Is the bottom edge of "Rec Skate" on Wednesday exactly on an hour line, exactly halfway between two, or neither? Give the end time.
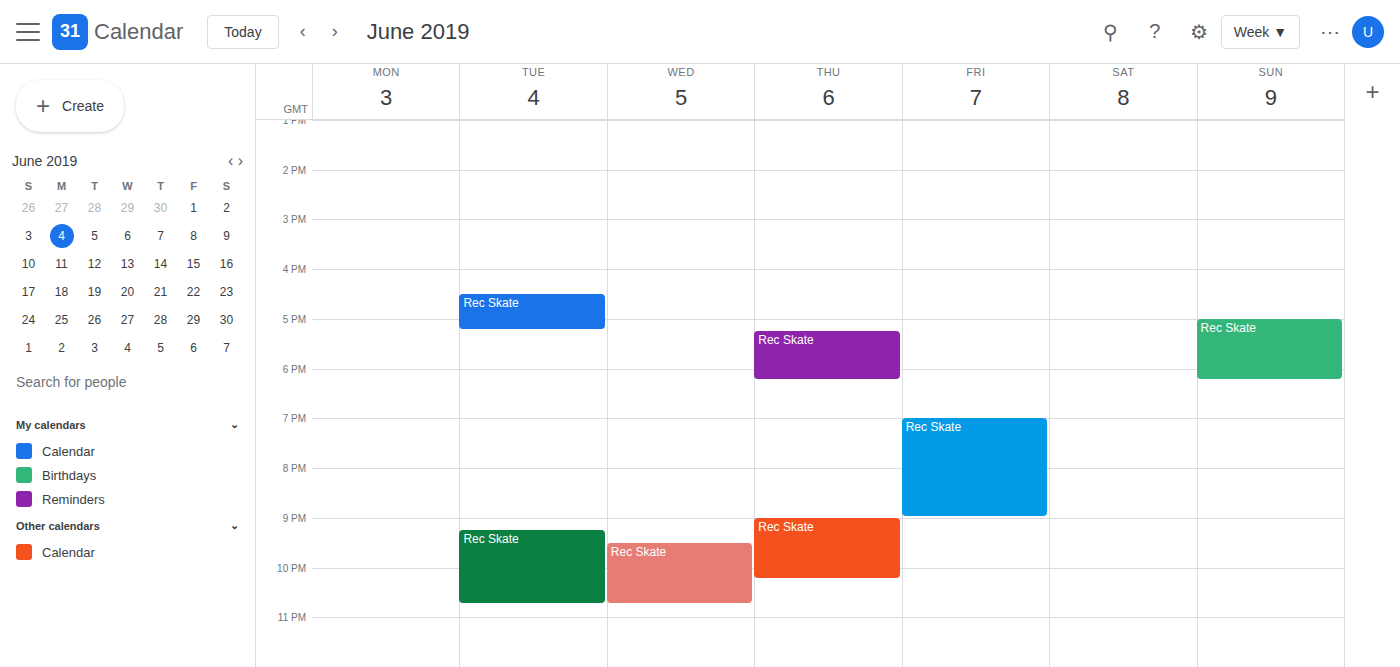
10:45 PM -- neither: three quarters of the way from the 10 PM line to the 11 PM line.